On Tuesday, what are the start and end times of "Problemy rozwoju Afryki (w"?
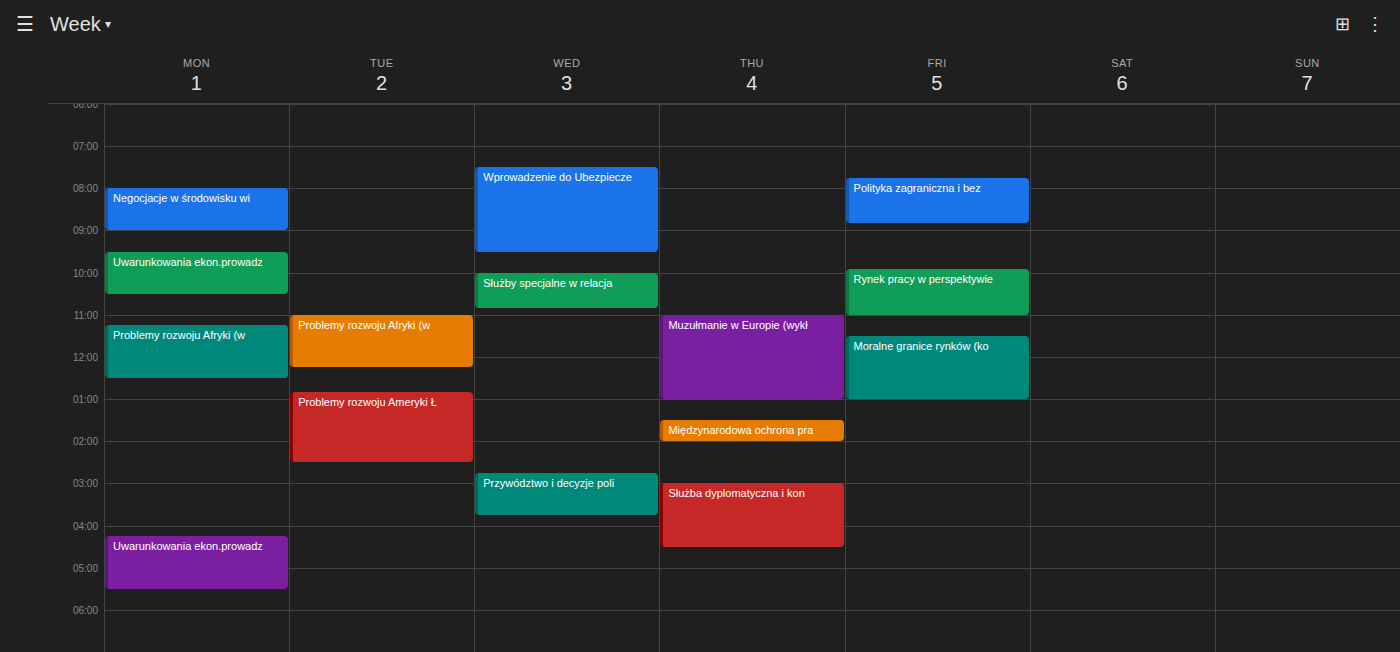
11:00 AM to 12:15 PM